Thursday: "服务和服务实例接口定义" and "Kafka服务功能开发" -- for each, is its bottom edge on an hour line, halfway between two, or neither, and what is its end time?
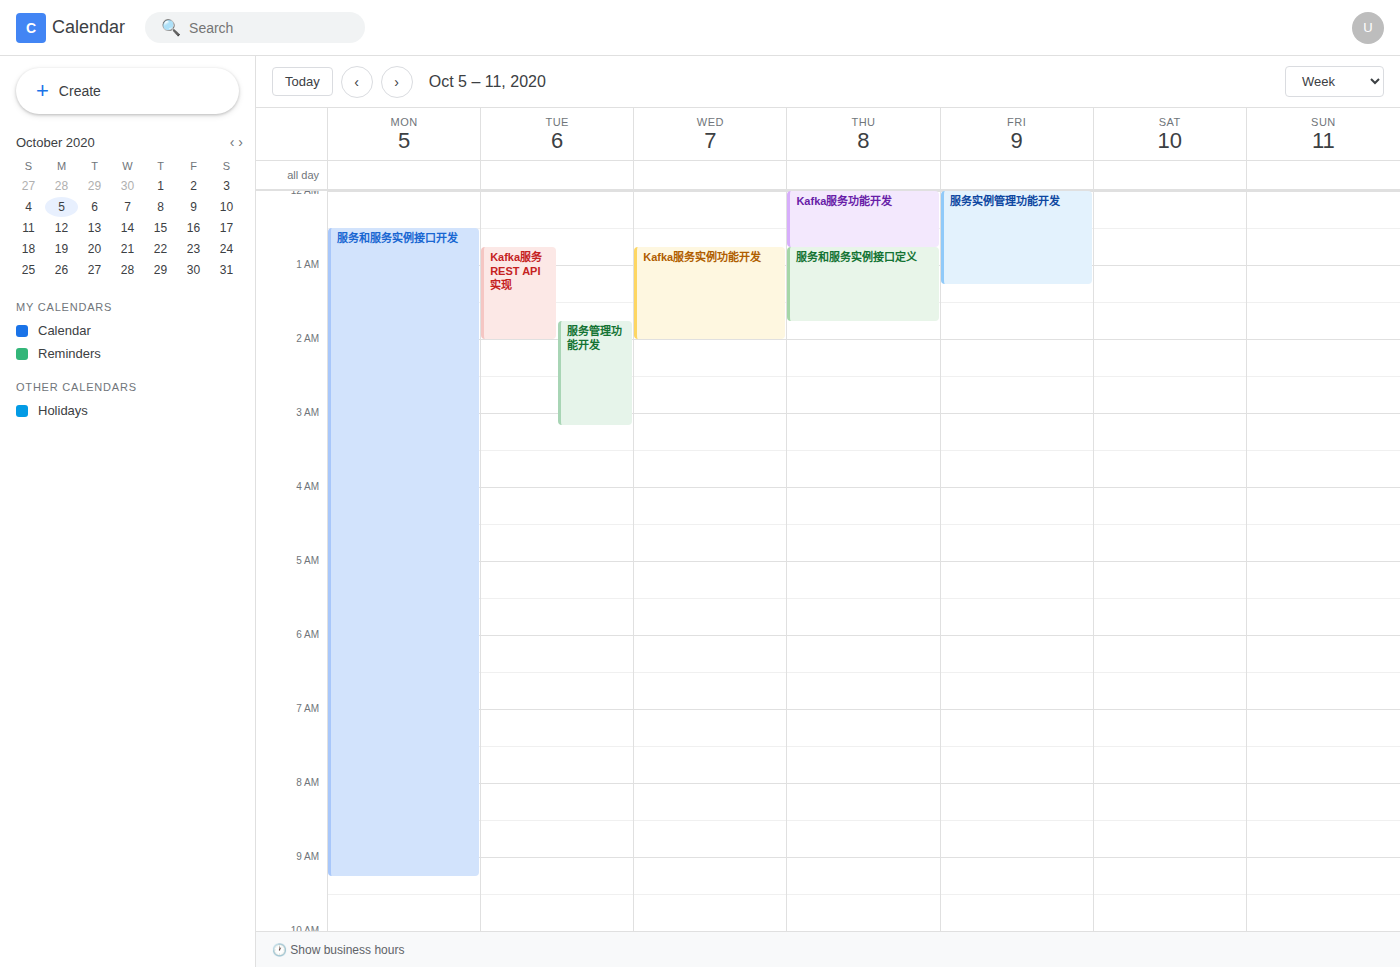
"服务和服务实例接口定义": 01:45, neither: three quarters of the way from the 01:00 line to the 02:00 line. "Kafka服务功能开发": 00:45, neither: three quarters of the way from the 00:00 line to the 01:00 line.